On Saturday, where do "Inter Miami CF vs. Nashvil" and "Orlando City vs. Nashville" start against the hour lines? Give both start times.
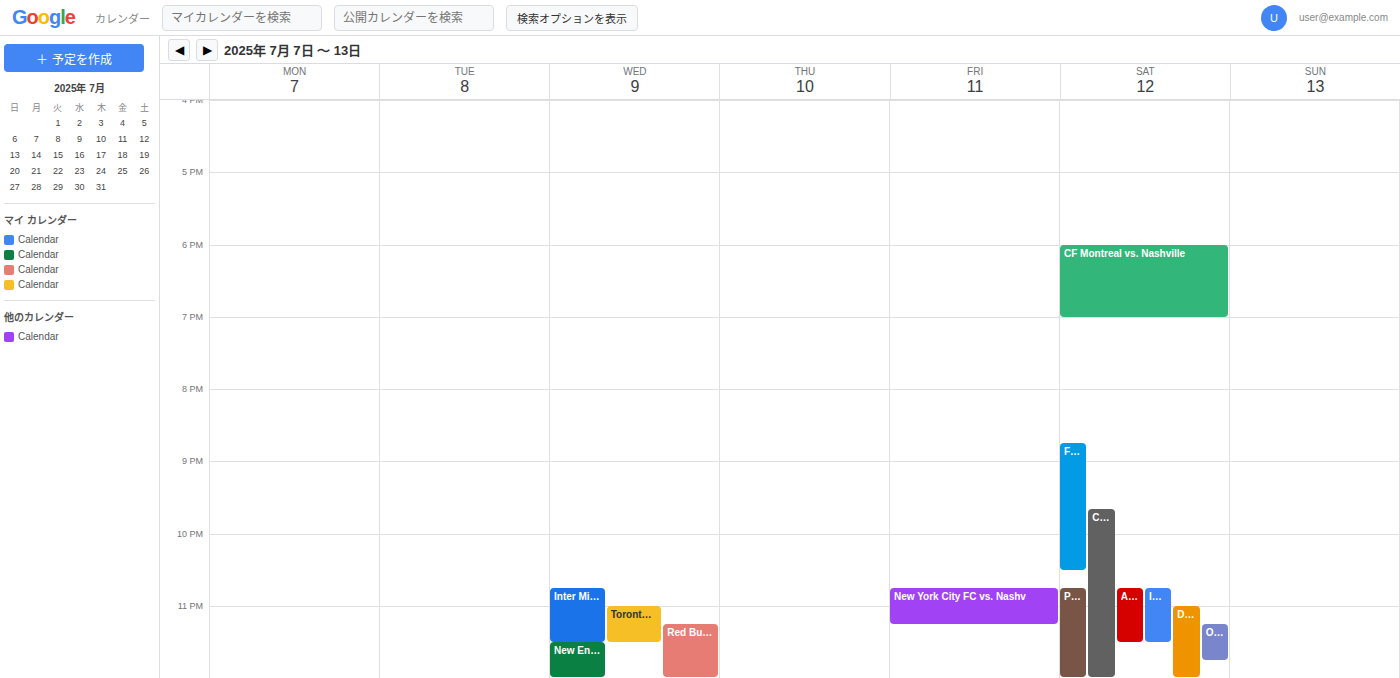
"Inter Miami CF vs. Nashvil": 10:45 PM, neither: three quarters of the way from the 10 PM line to the 11 PM line. "Orlando City vs. Nashville": 11:15 PM, neither: a quarter of the way from the 11 PM line to the 12 AM line.